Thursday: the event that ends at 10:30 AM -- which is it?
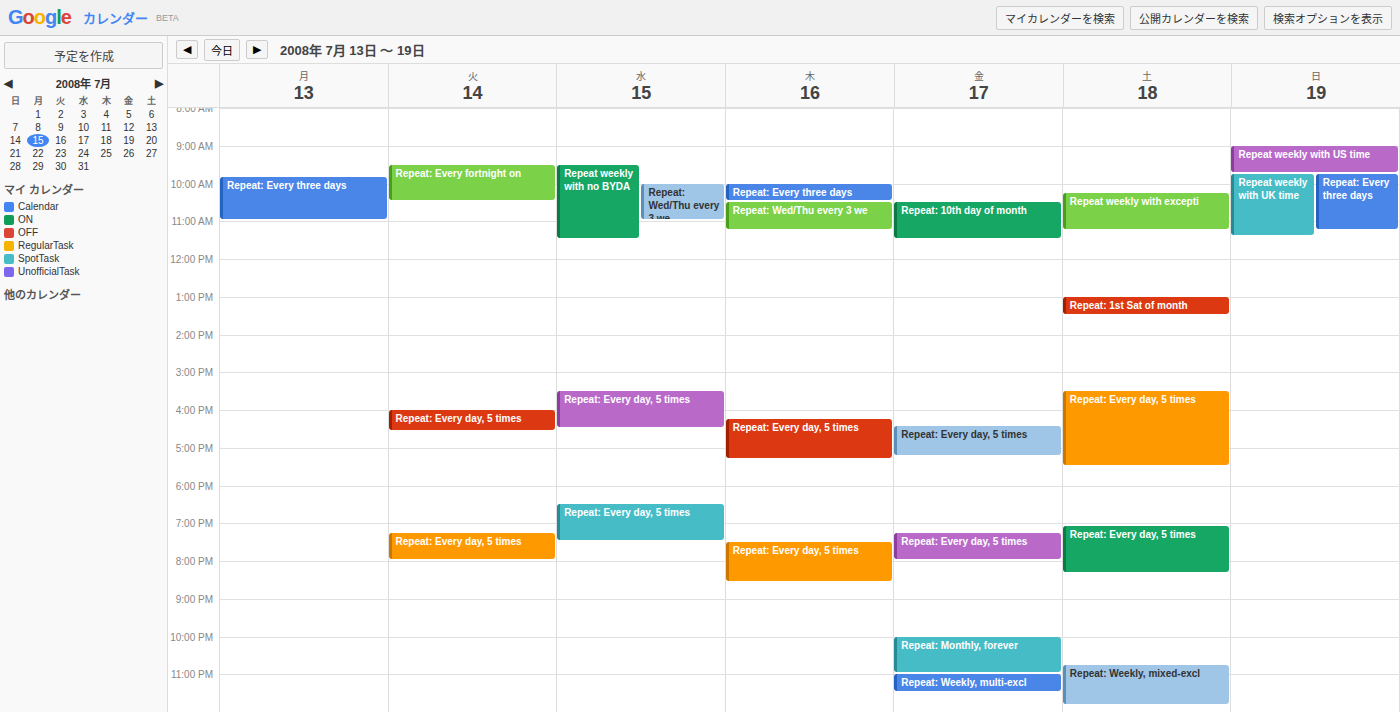
"Repeat: Every three days"